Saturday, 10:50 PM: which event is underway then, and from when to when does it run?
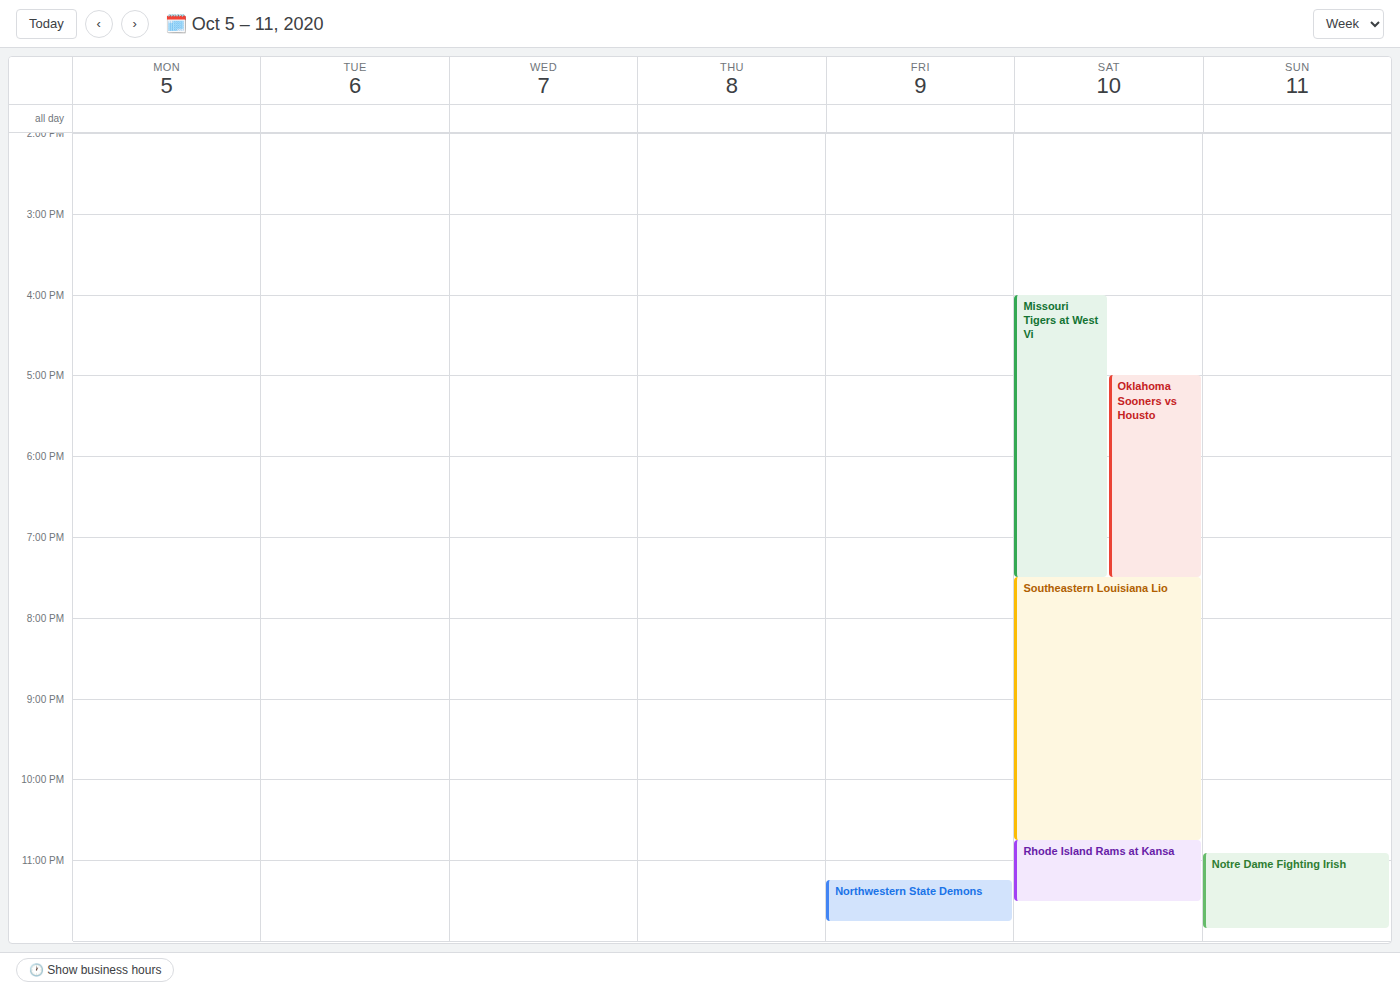
"Rhode Island Rams at Kansa", 10:45 PM to 11:30 PM